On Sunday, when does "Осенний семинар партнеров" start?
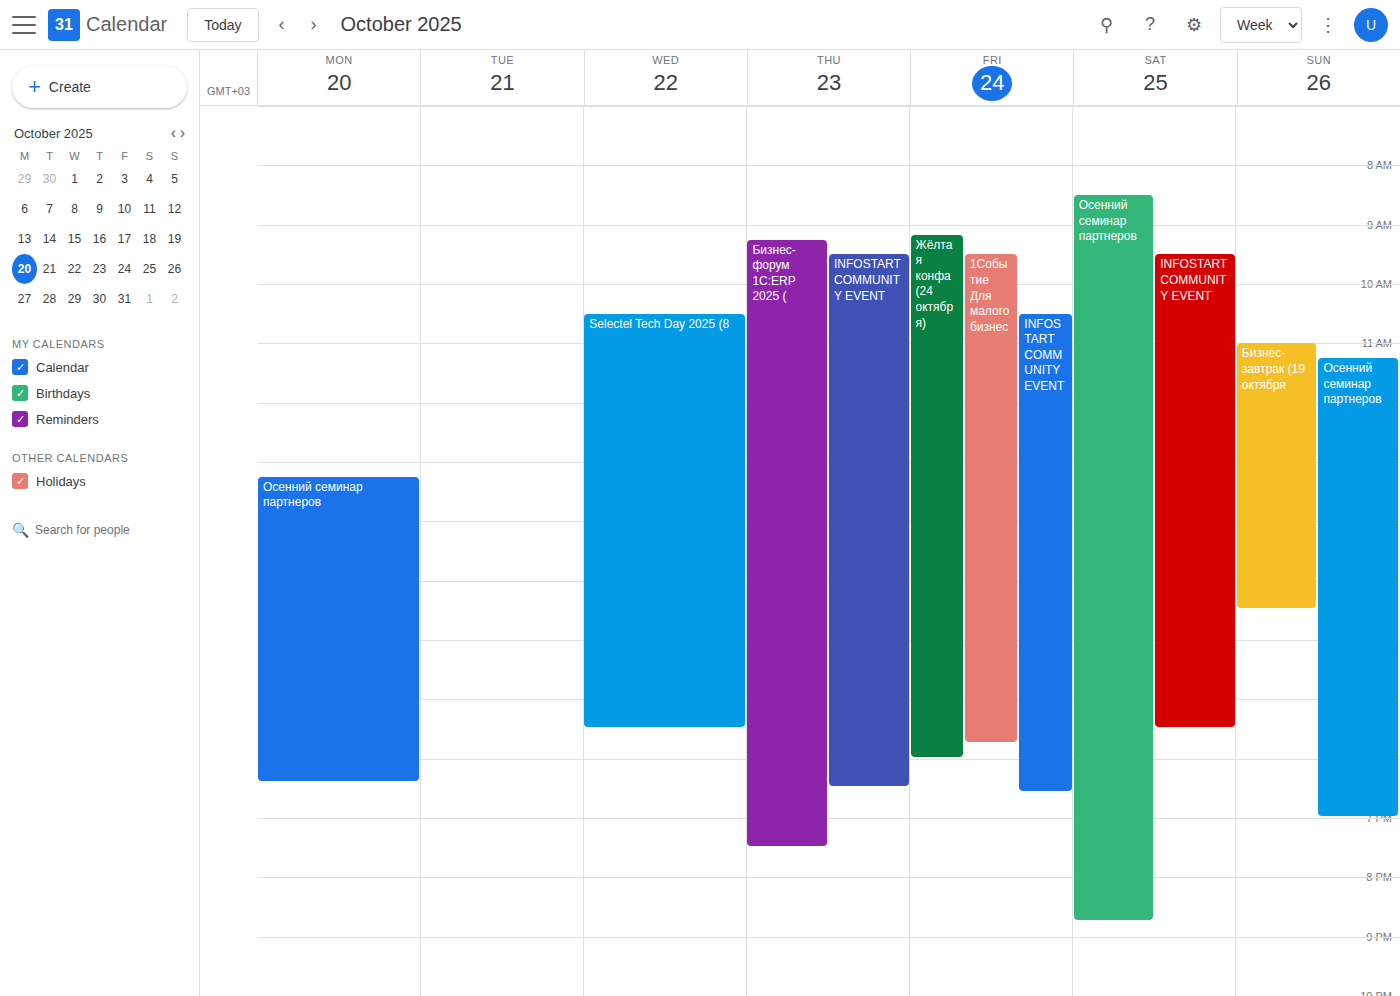
11:15 AM